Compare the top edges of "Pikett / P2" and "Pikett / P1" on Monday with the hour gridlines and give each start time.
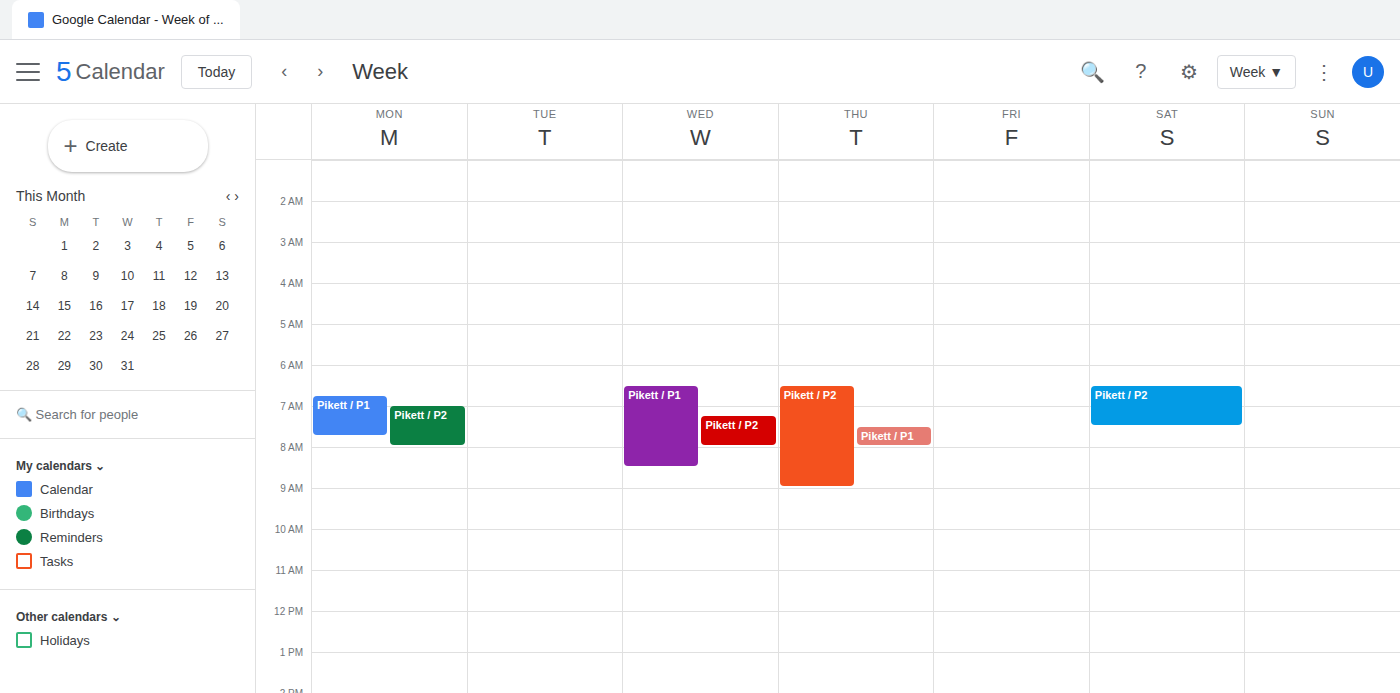
"Pikett / P2": 7:00 AM, exactly on the 7 AM line. "Pikett / P1": 6:45 AM, neither: three quarters of the way from the 6 AM line to the 7 AM line.